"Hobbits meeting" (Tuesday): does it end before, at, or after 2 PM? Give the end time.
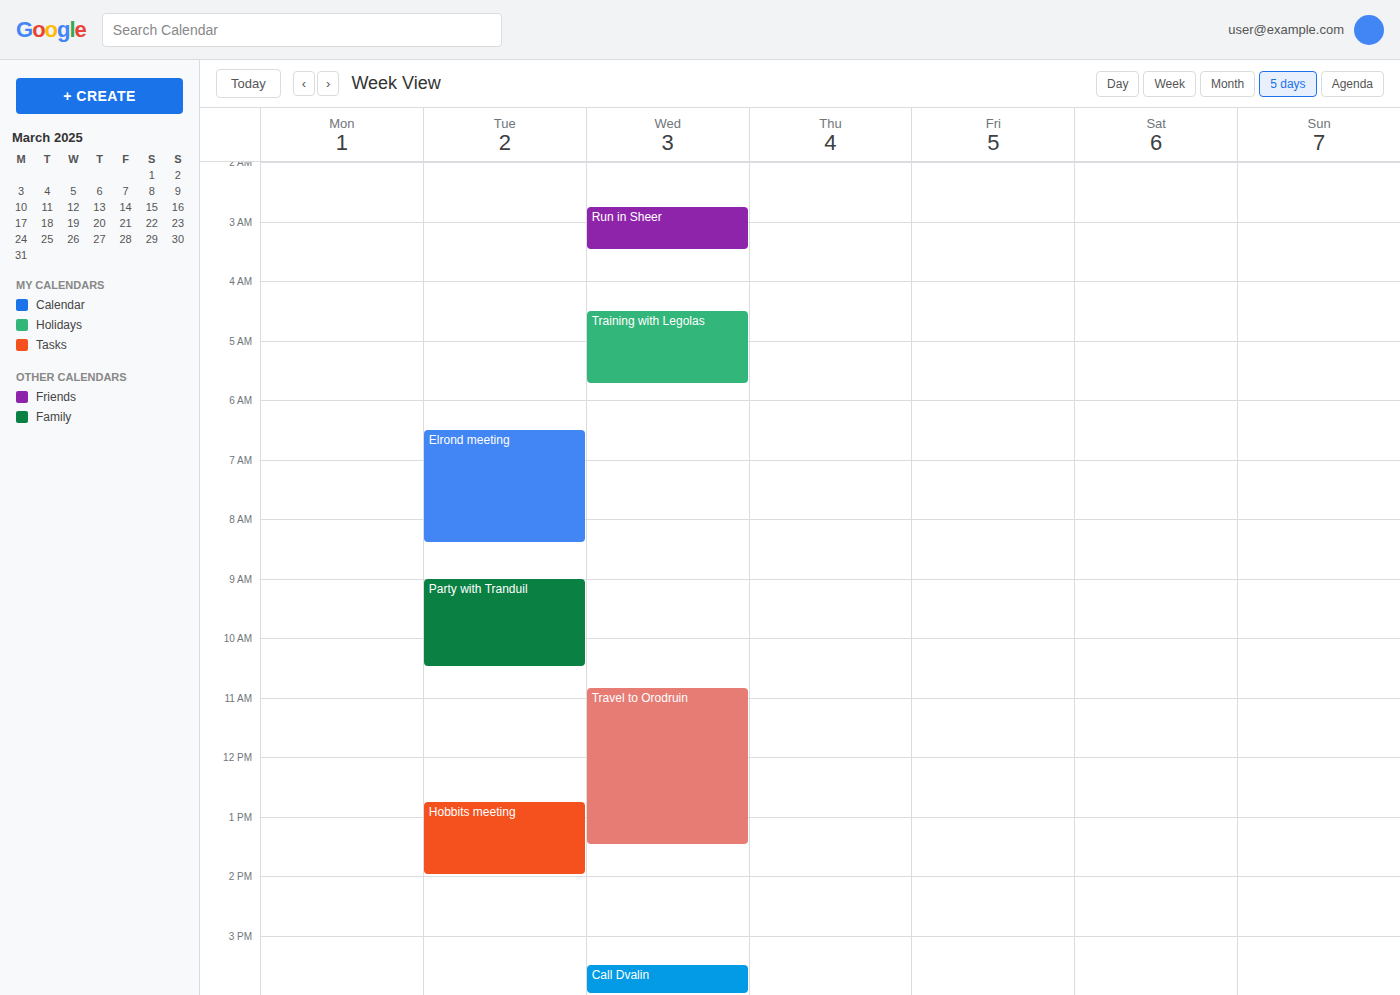
2:00 PM -- exactly at 2 PM, on the 2 PM line.